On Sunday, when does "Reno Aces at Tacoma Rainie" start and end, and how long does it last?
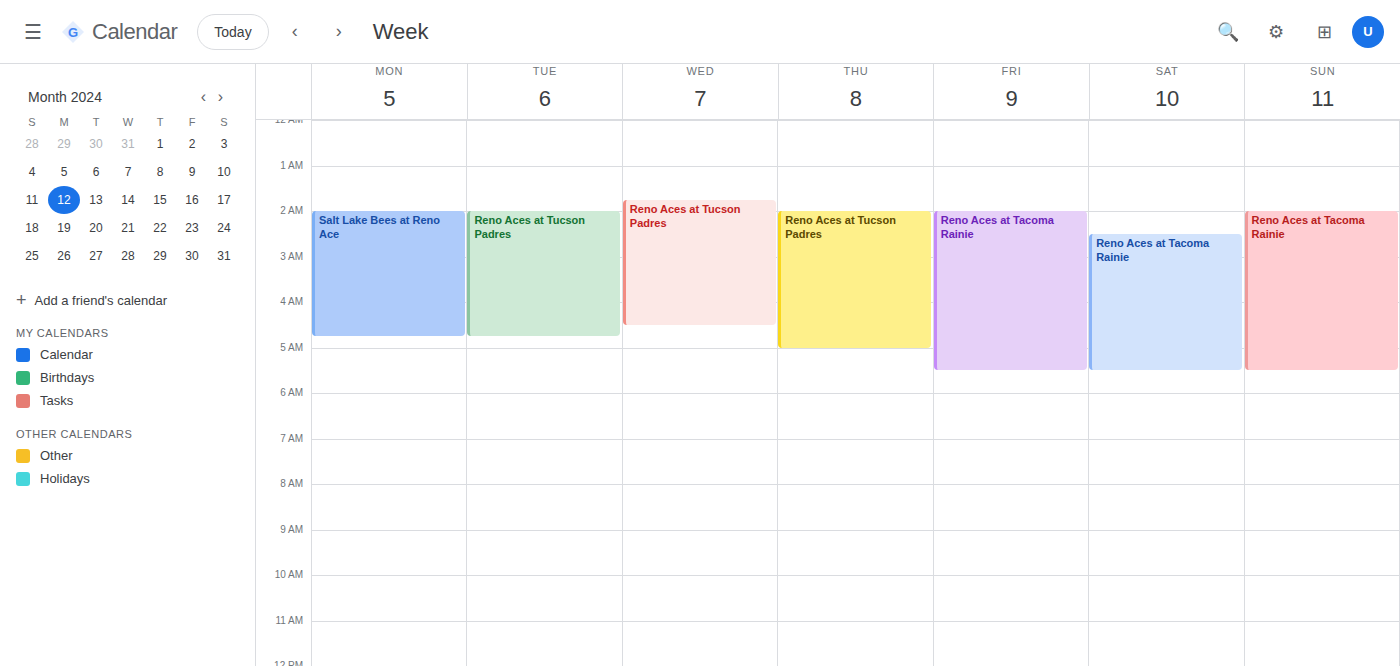
2:00 AM to 5:30 AM, 3 hours 30 minutes